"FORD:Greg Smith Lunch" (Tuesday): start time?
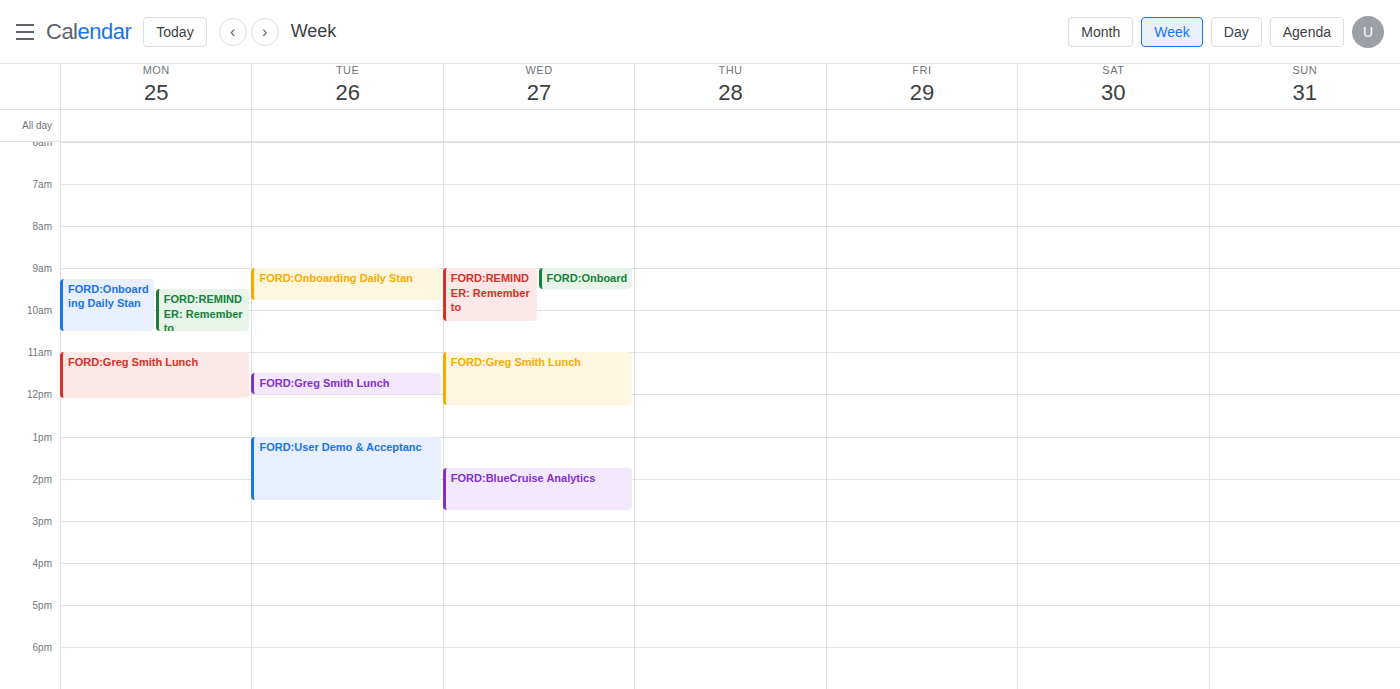
11:30 AM